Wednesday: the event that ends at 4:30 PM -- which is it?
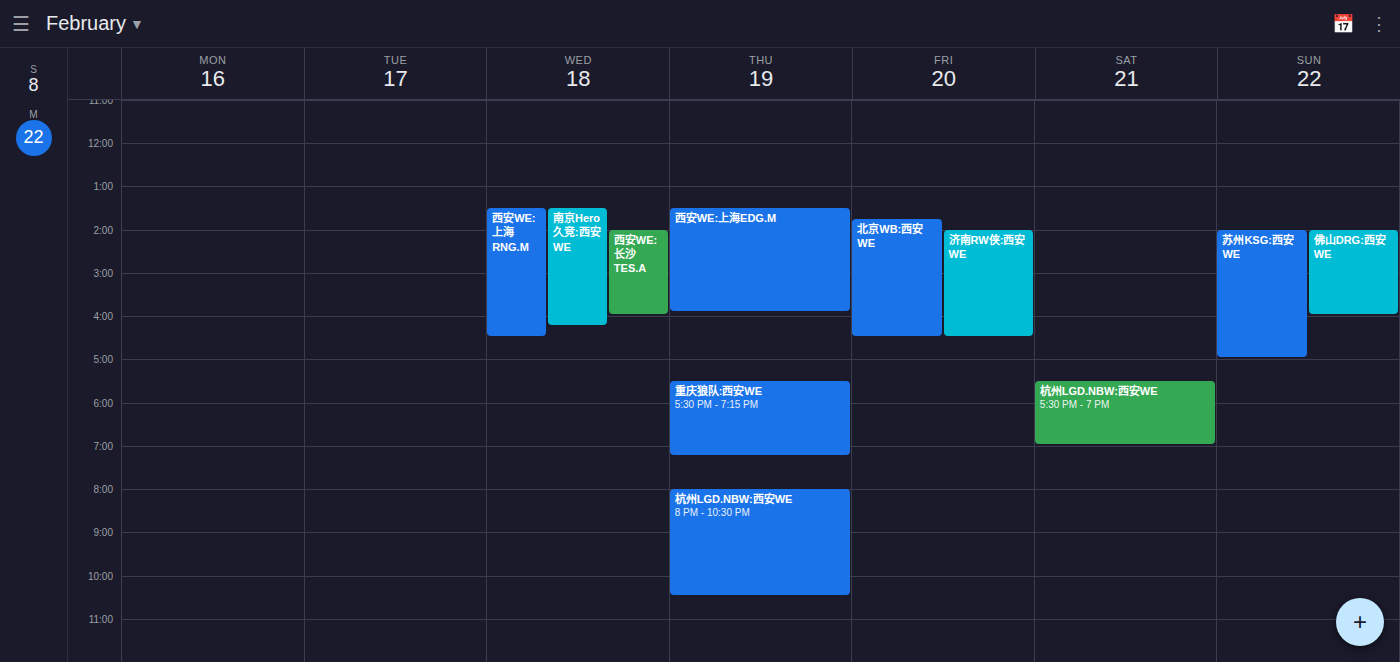
"西安WE:上海RNG.M"